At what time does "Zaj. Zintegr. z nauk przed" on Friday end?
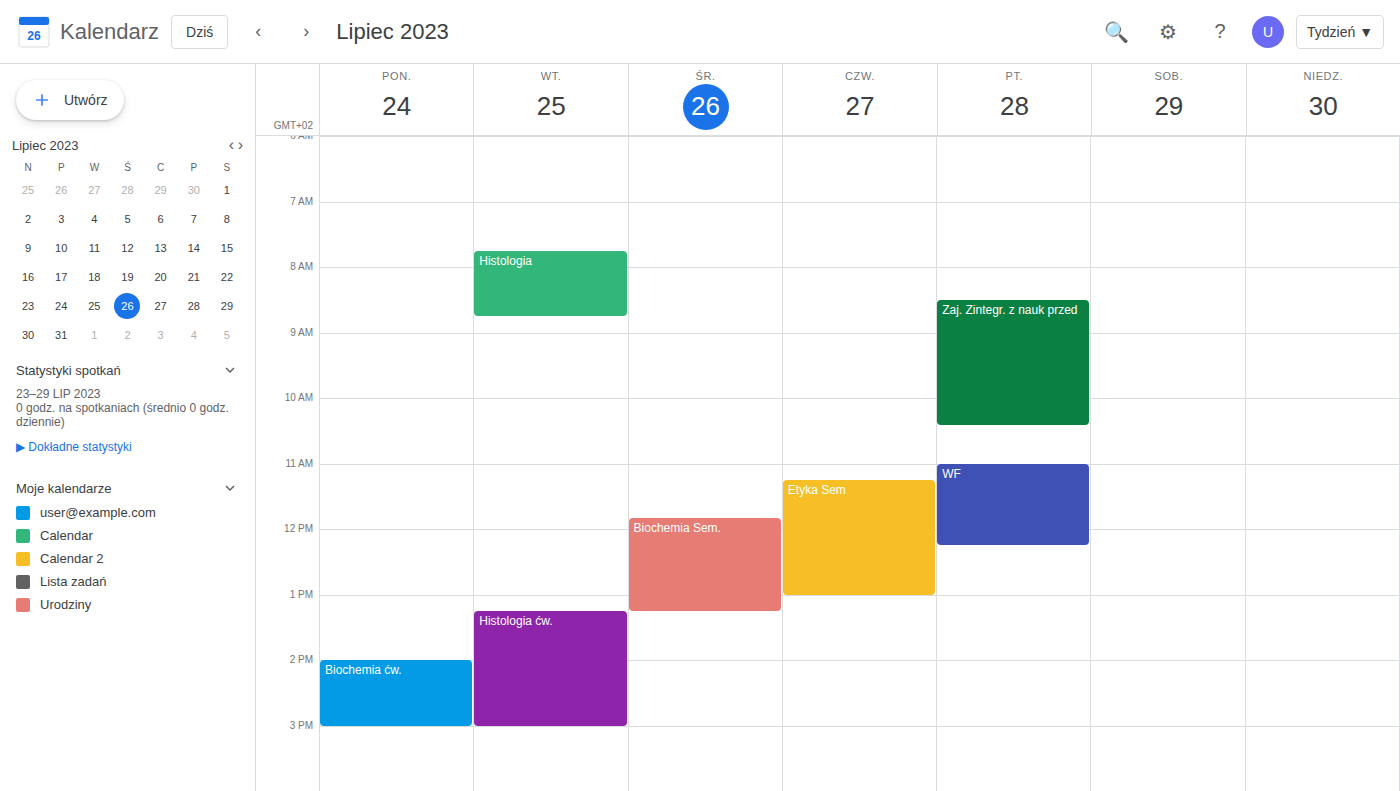
10:25 AM